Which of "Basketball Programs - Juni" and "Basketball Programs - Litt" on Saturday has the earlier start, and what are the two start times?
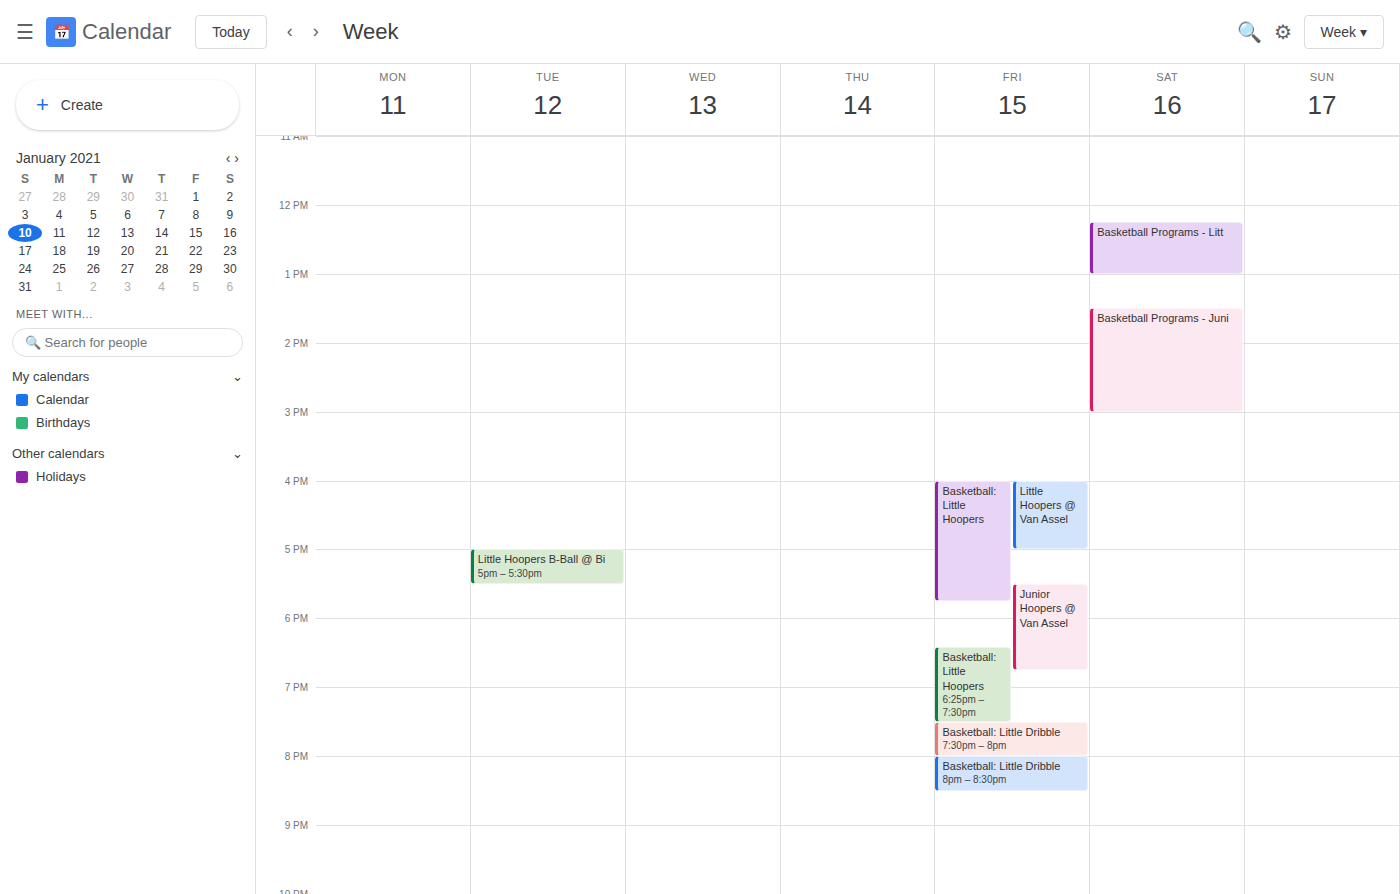
"Basketball Programs - Litt" 12:15 PM; "Basketball Programs - Juni" 1:30 PM.